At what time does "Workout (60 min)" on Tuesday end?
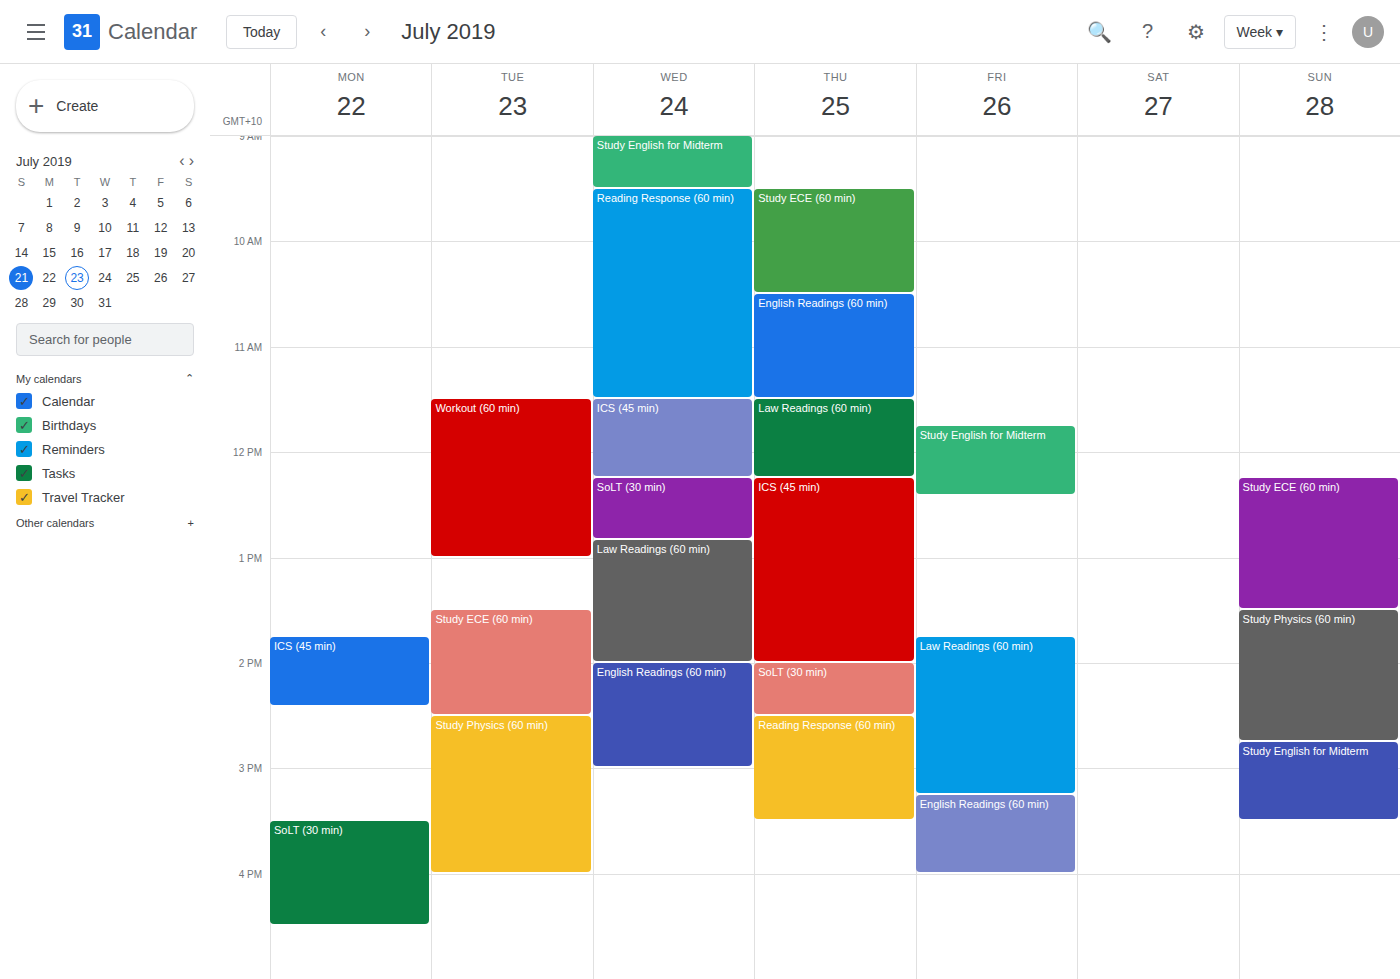
1:00 PM